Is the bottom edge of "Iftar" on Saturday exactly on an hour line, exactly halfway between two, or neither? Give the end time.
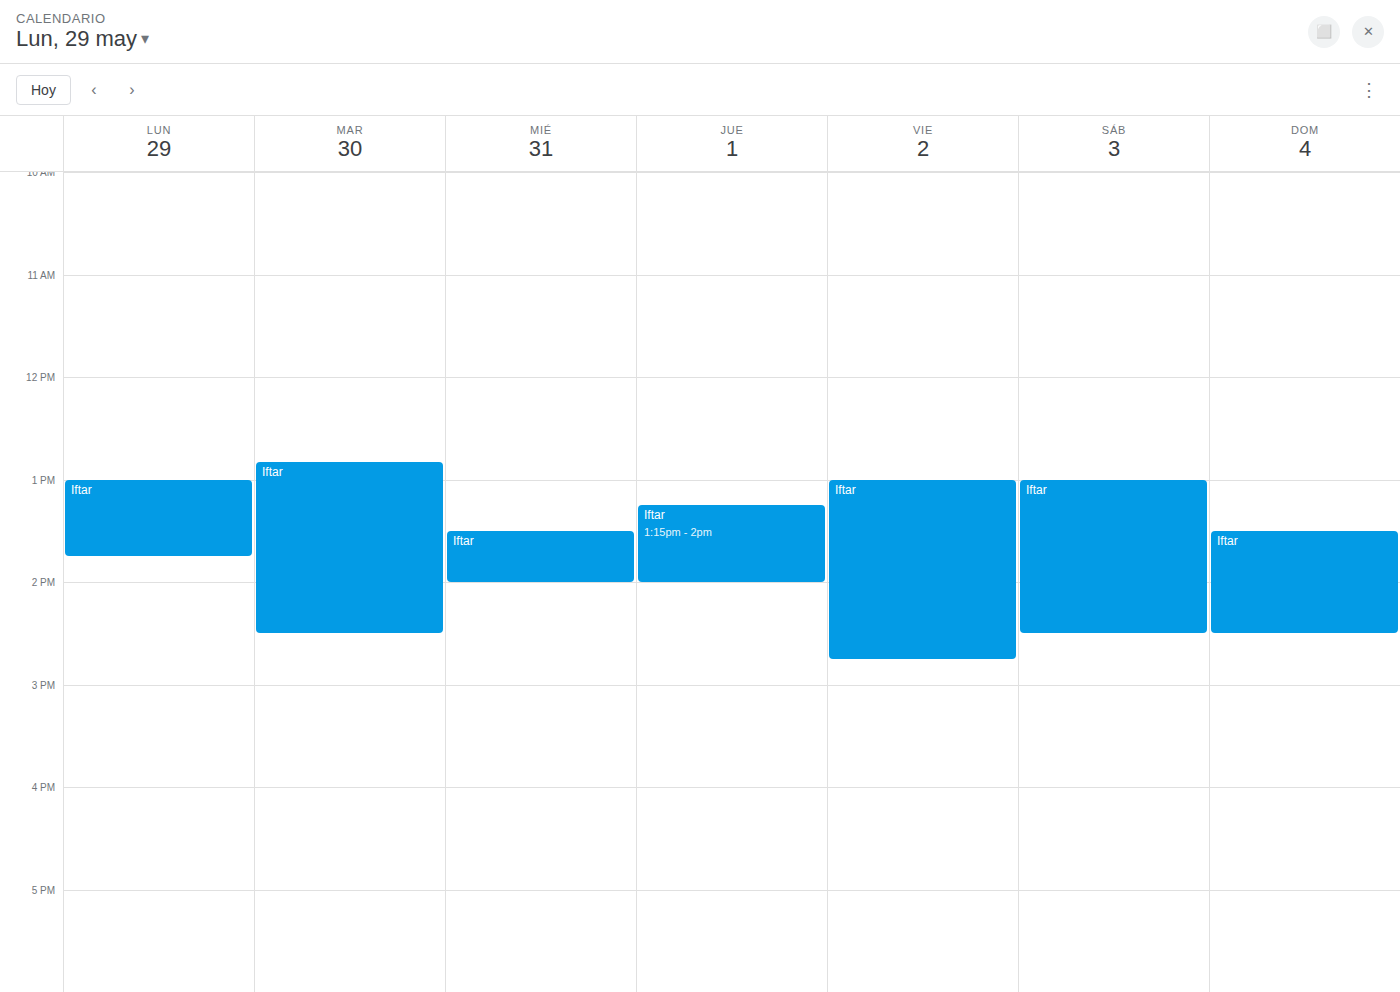
2:30 PM -- halfway between the 2 PM and 3 PM lines.